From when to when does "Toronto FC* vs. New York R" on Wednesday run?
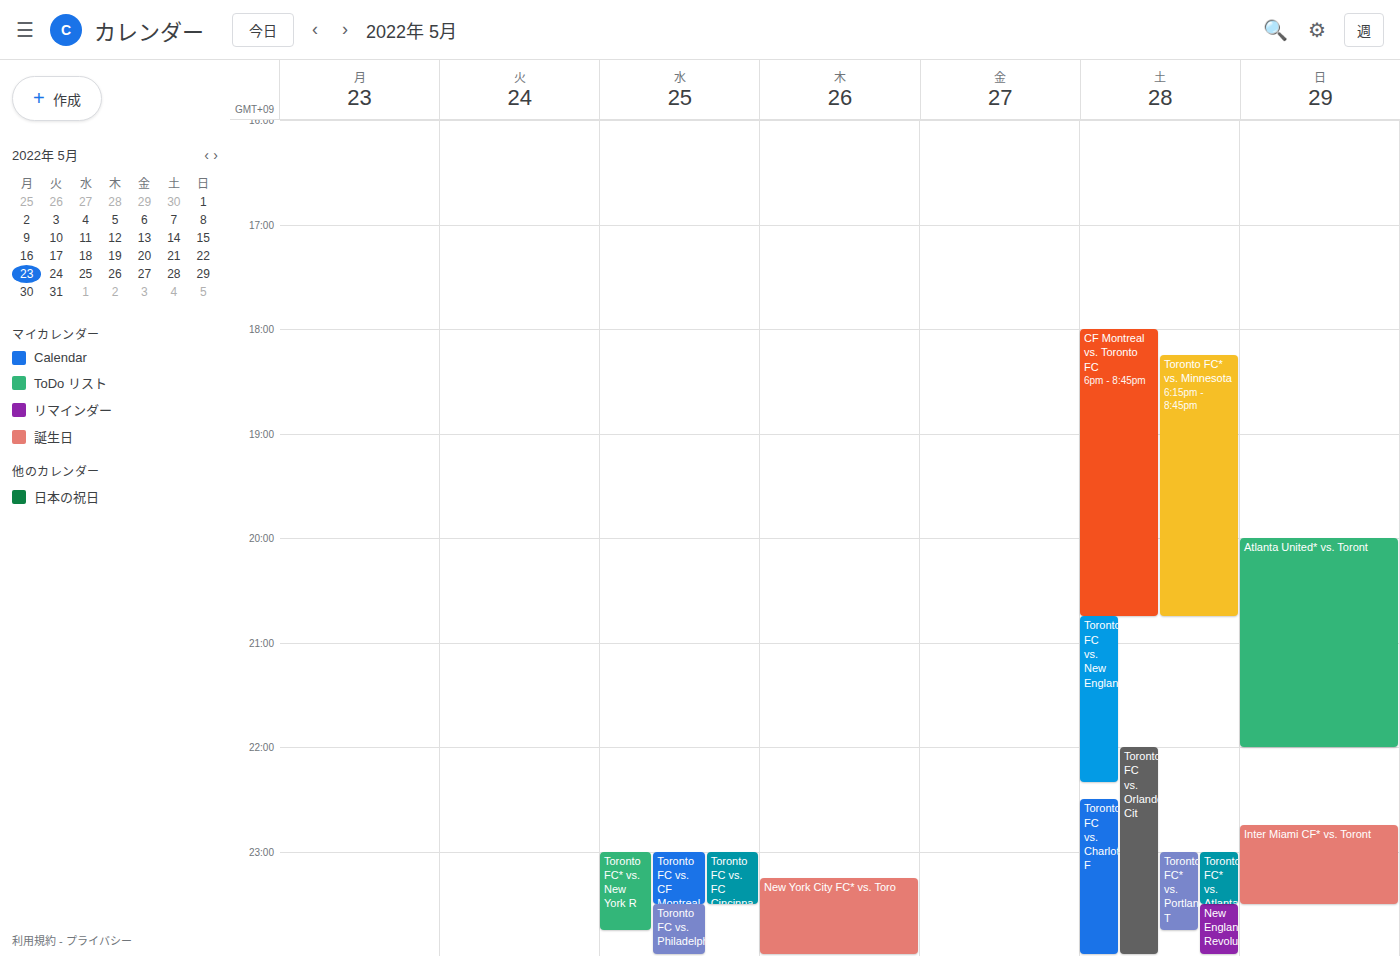
11:00 PM to 11:45 PM